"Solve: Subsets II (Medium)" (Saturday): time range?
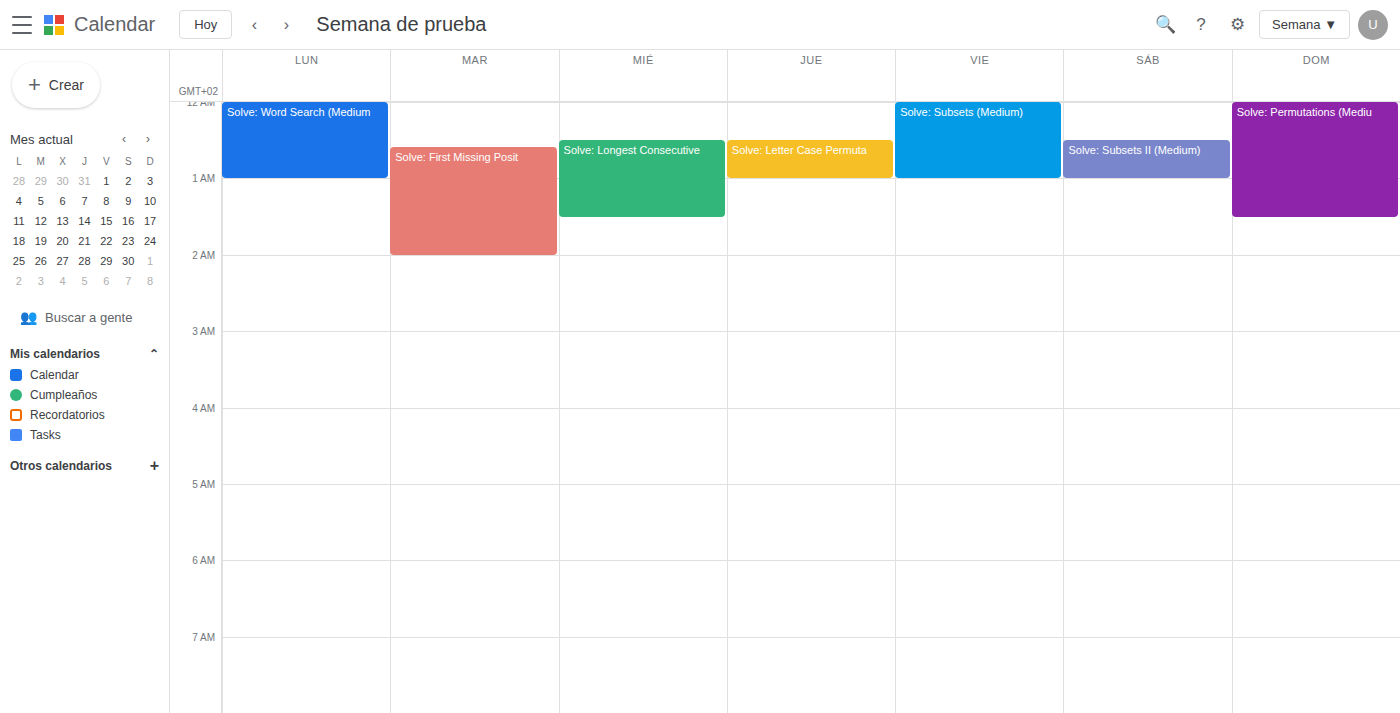
12:30 AM to 1:00 AM